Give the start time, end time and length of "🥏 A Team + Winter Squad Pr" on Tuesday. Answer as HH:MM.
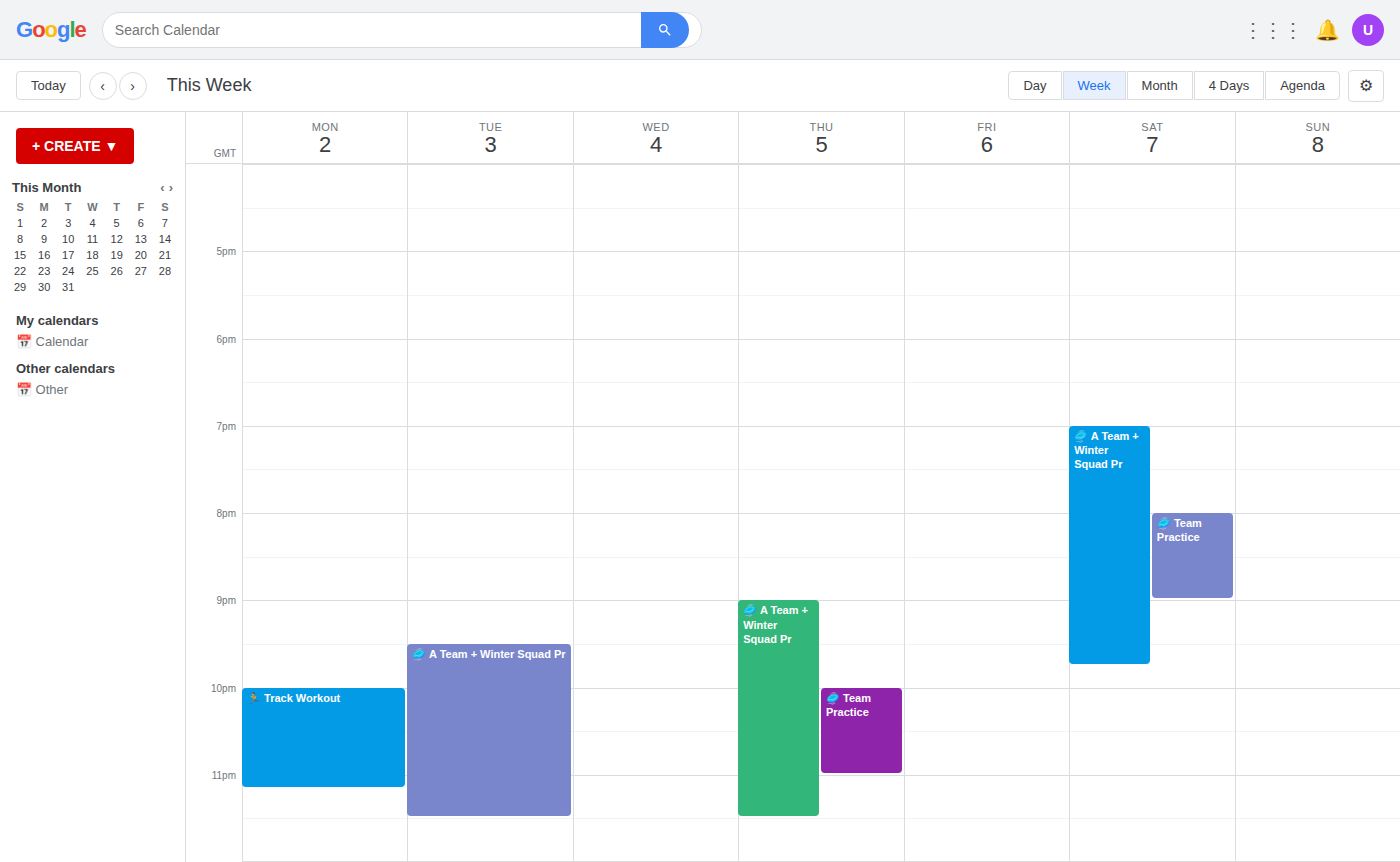
21:30 to 23:30, 2 hours